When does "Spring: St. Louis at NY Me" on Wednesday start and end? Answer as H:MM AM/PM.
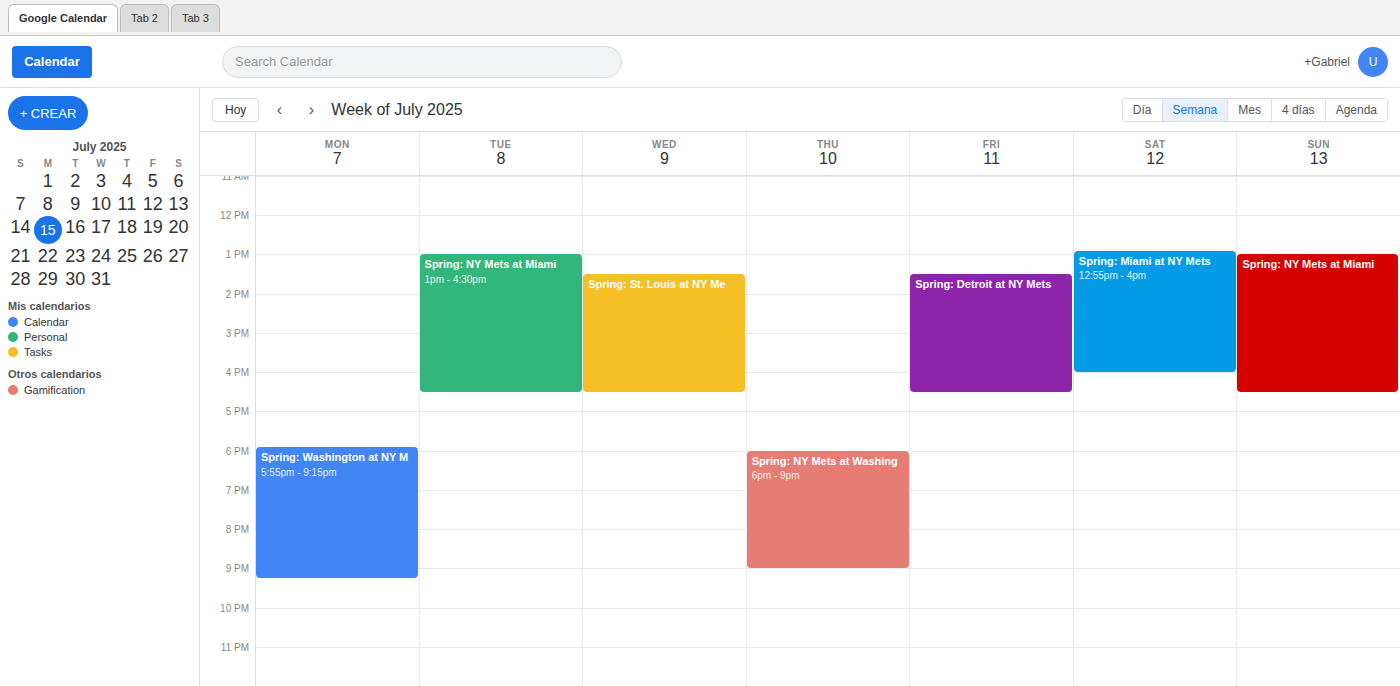
1:30 PM to 4:30 PM